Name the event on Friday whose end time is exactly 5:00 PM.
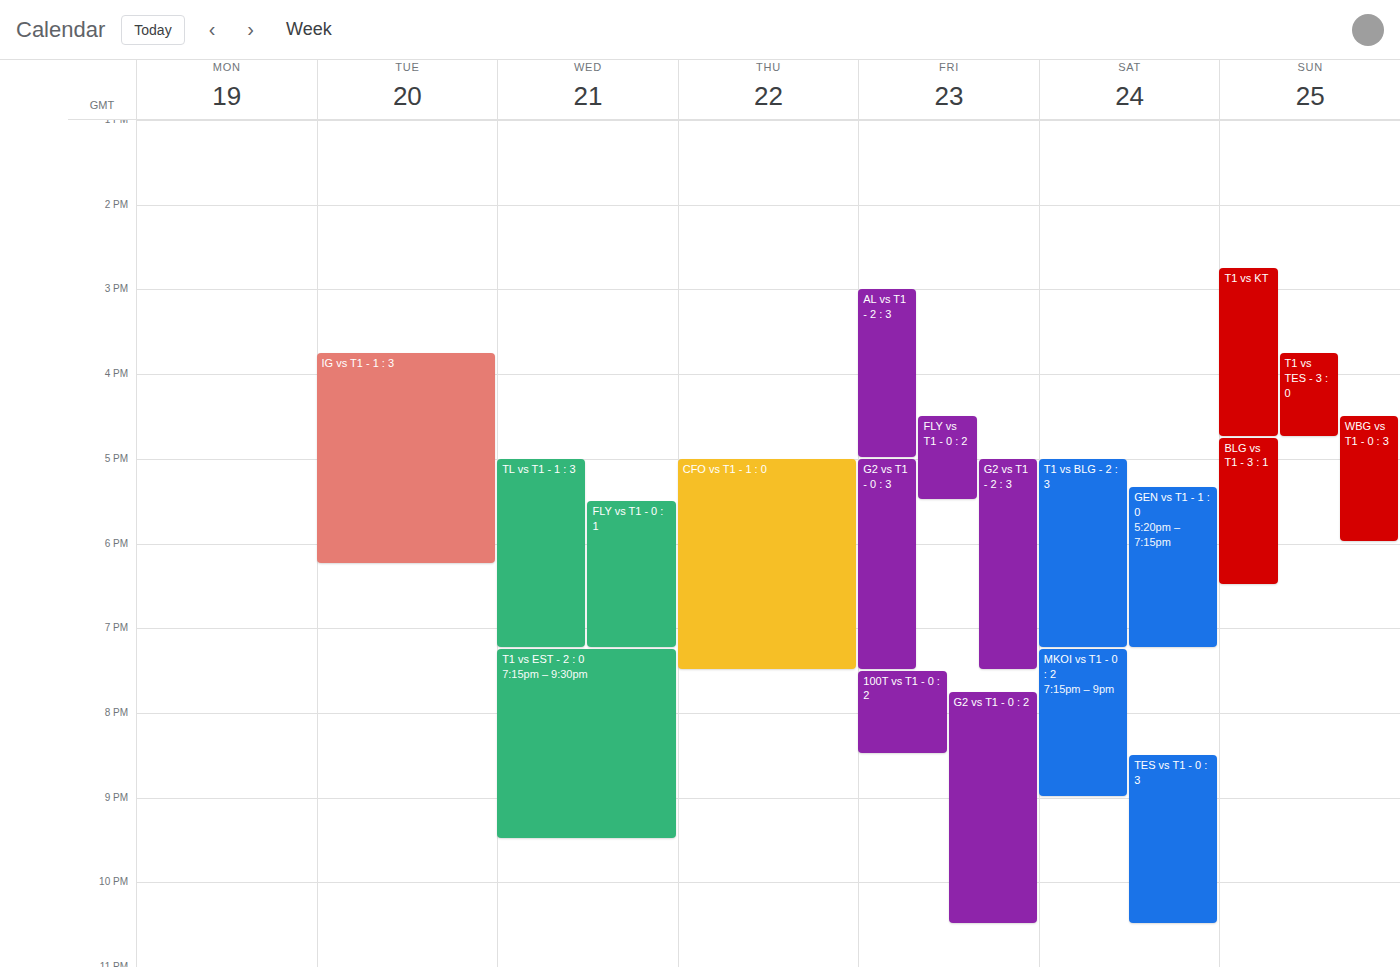
"AL vs T1 - 2 : 3"